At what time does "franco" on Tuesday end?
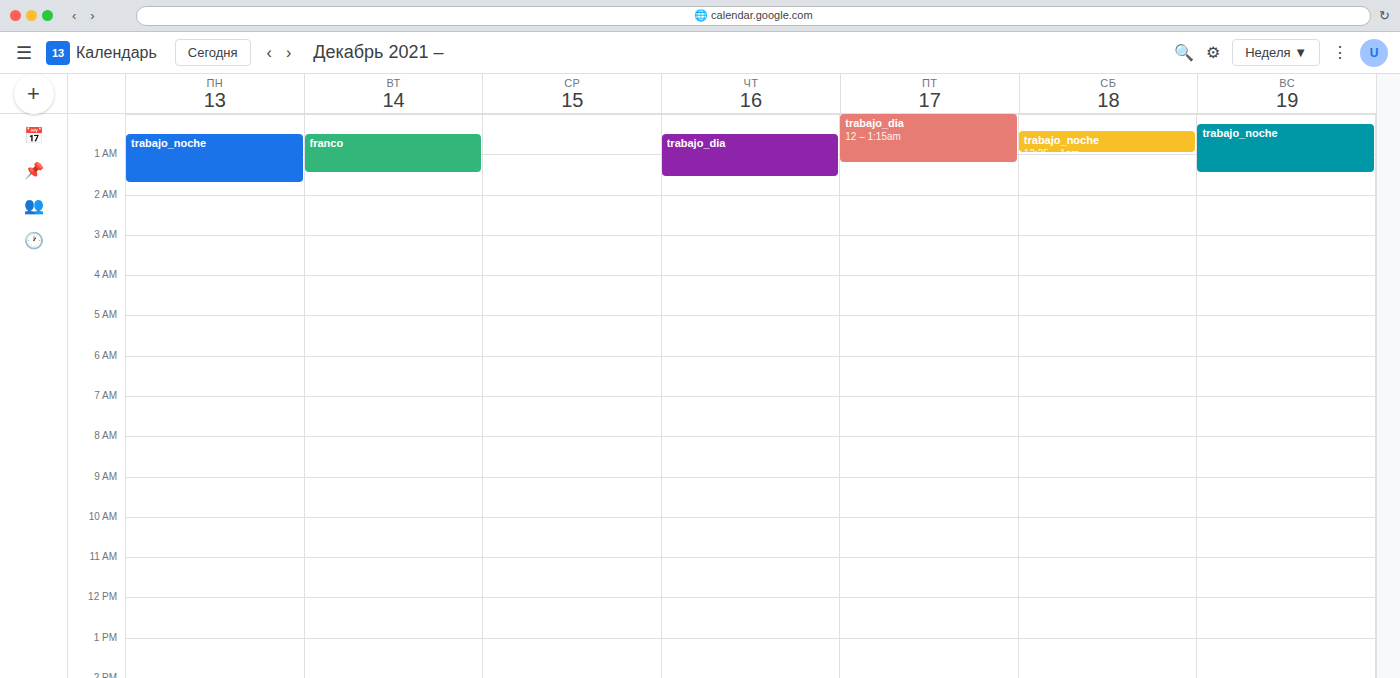
1:30 AM